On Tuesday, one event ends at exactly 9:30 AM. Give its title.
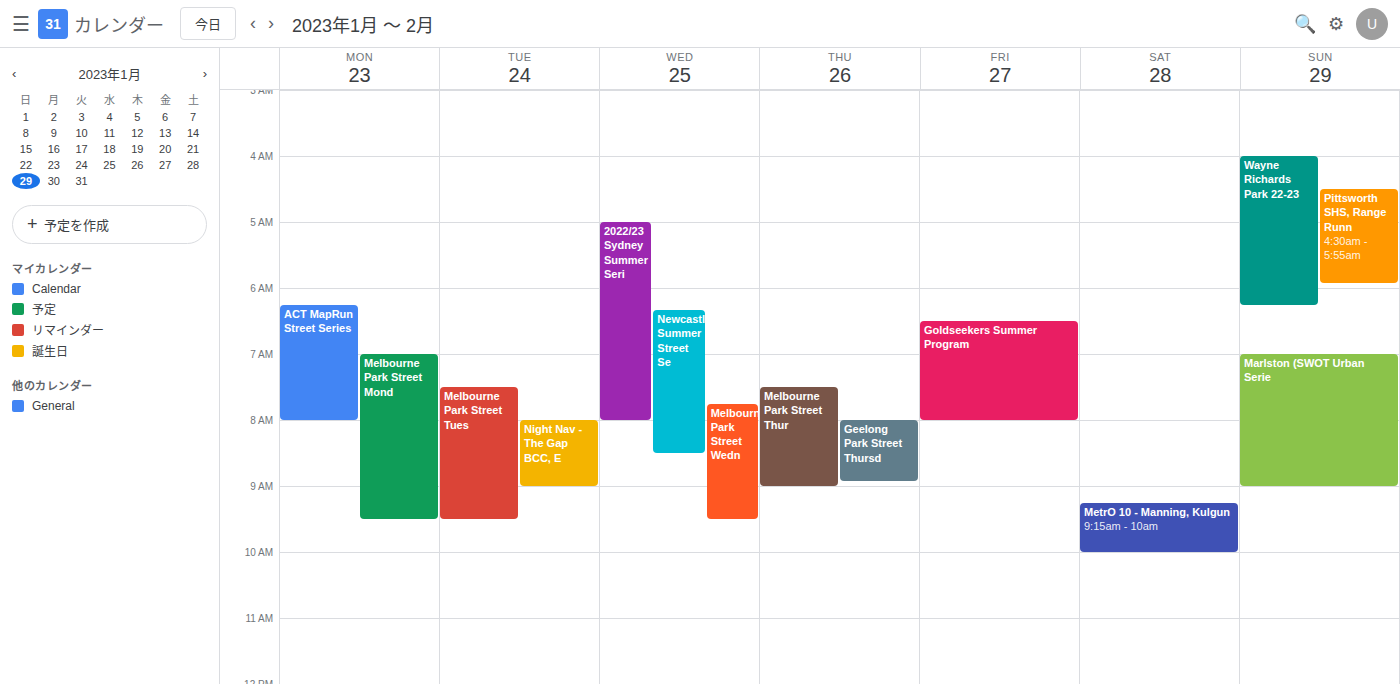
"Melbourne Park Street Tues"